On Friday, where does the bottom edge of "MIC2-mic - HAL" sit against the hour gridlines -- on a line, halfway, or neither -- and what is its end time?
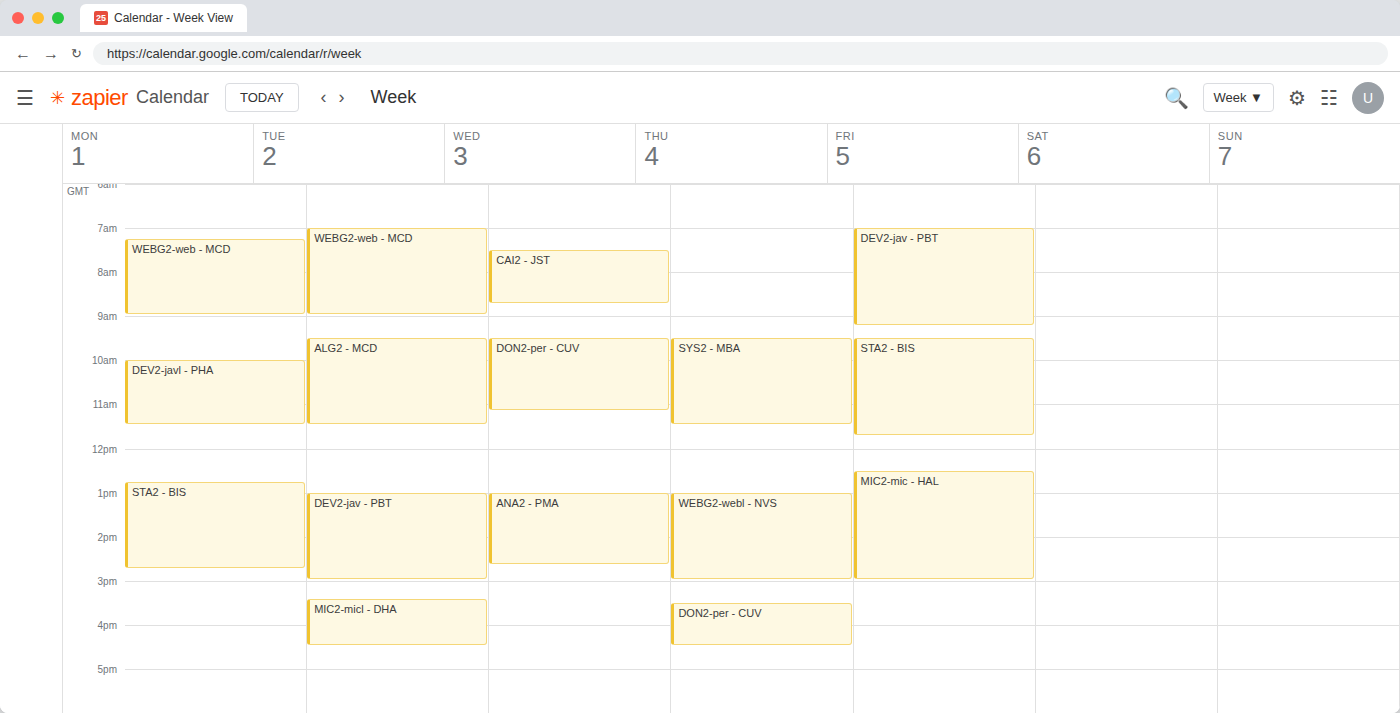
3:00 PM -- exactly on the 3 PM line.